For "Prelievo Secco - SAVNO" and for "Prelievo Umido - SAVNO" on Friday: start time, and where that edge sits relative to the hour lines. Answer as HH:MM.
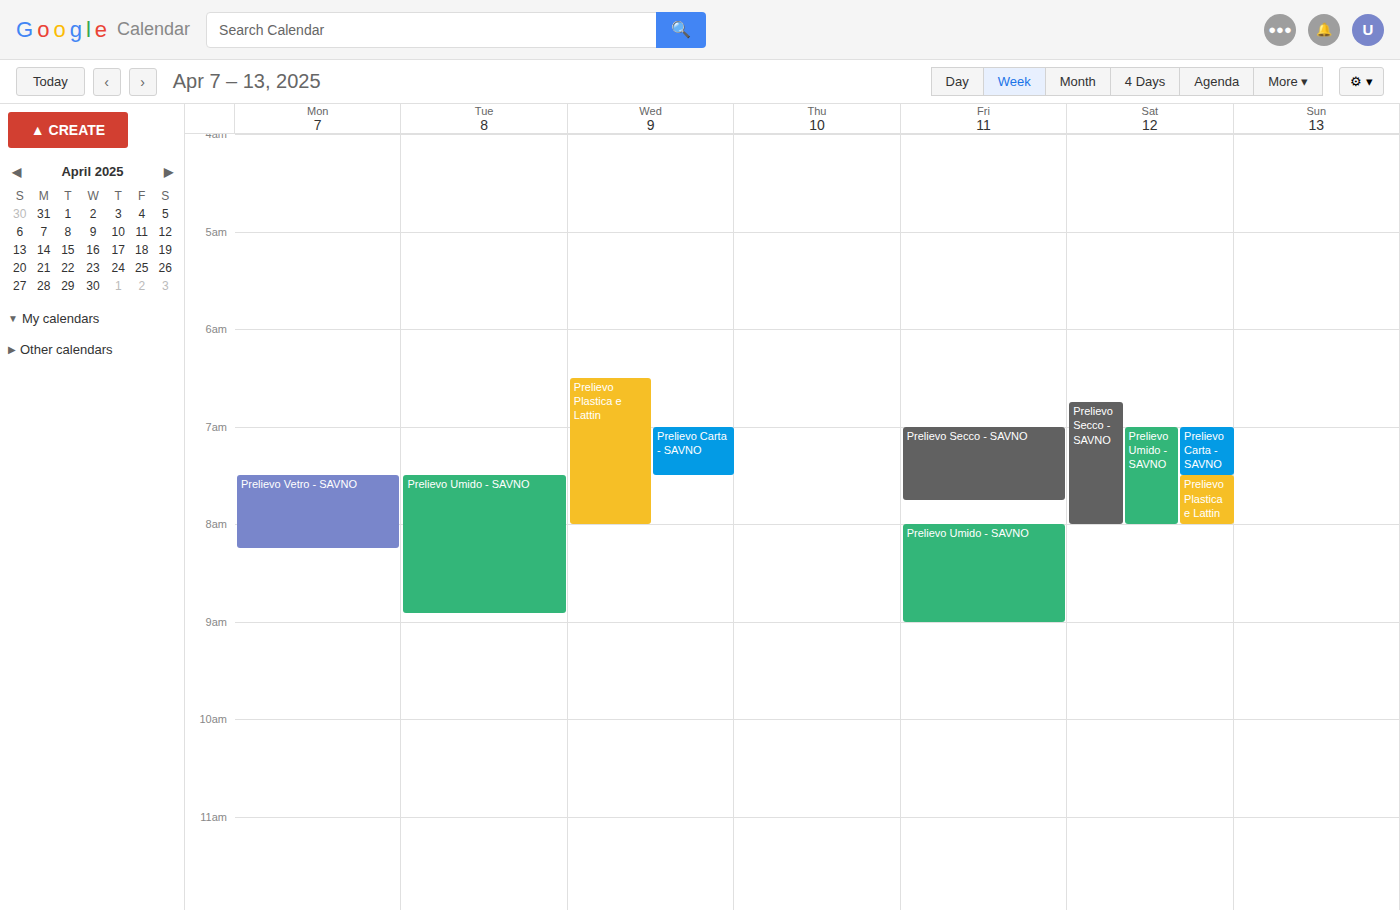
"Prelievo Secco - SAVNO": 07:00, exactly on the 07:00 line. "Prelievo Umido - SAVNO": 08:00, exactly on the 08:00 line.